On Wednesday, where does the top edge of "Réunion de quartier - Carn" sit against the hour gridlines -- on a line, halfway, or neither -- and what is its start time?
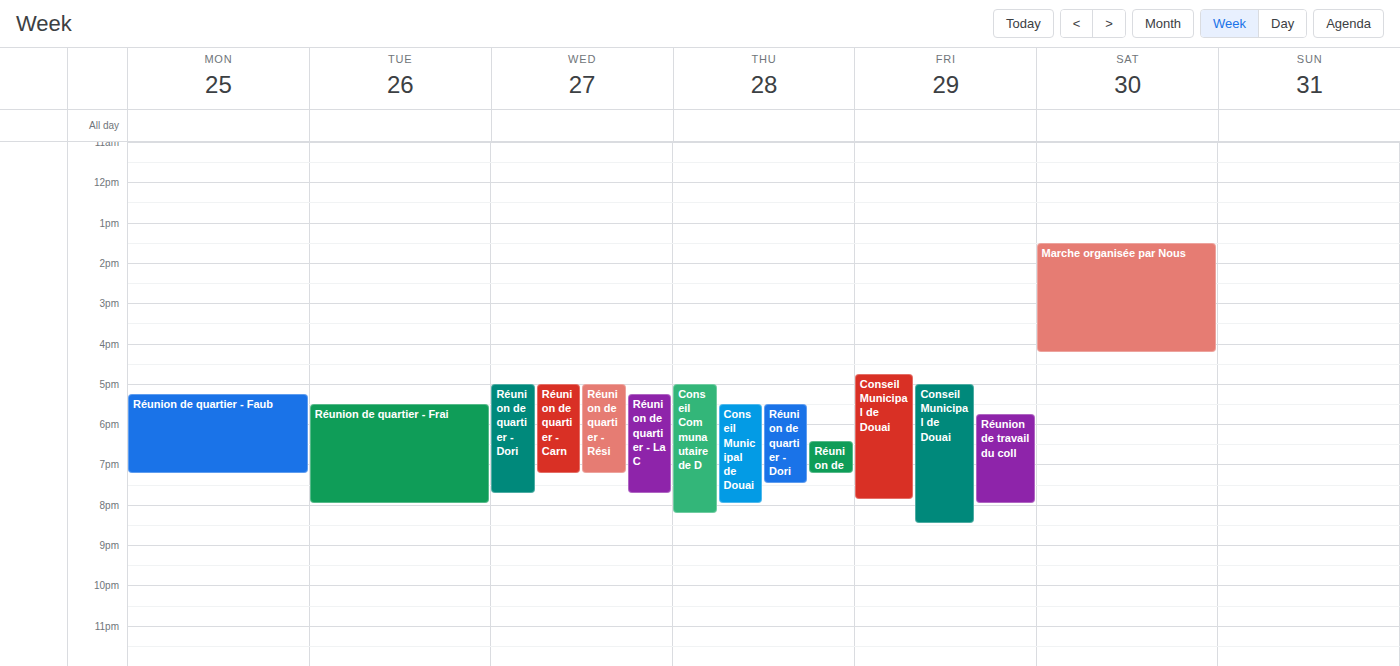
5:00 PM -- exactly on the 5 PM line.